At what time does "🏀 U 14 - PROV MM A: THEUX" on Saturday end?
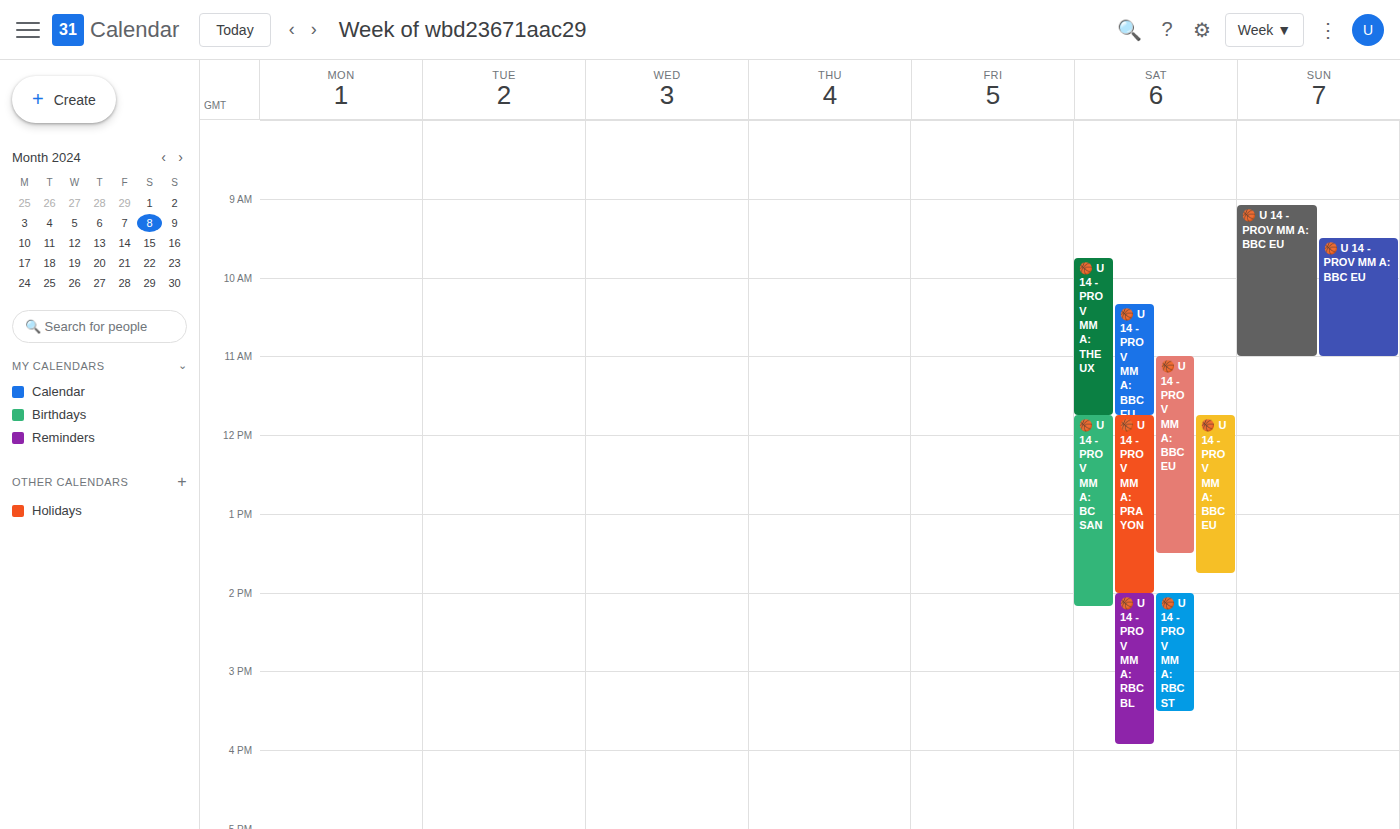
11:45 AM